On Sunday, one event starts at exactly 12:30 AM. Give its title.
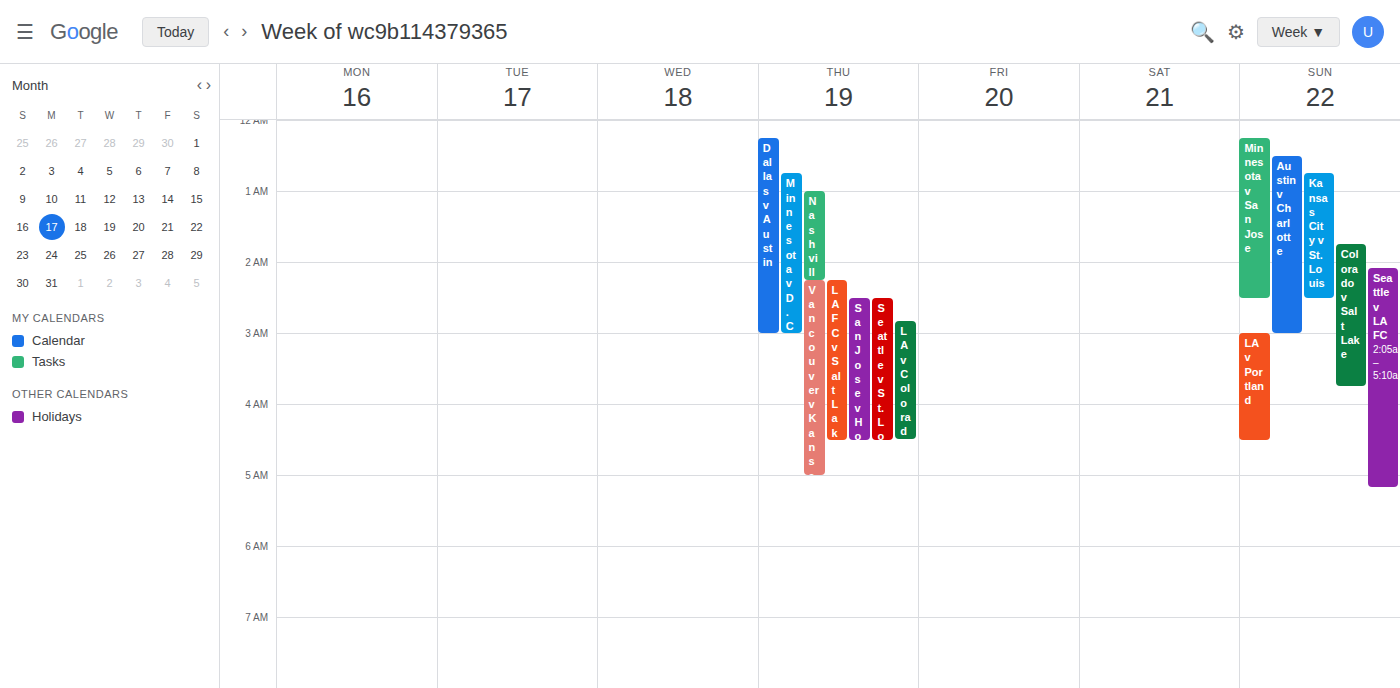
"Austin v Charlotte"